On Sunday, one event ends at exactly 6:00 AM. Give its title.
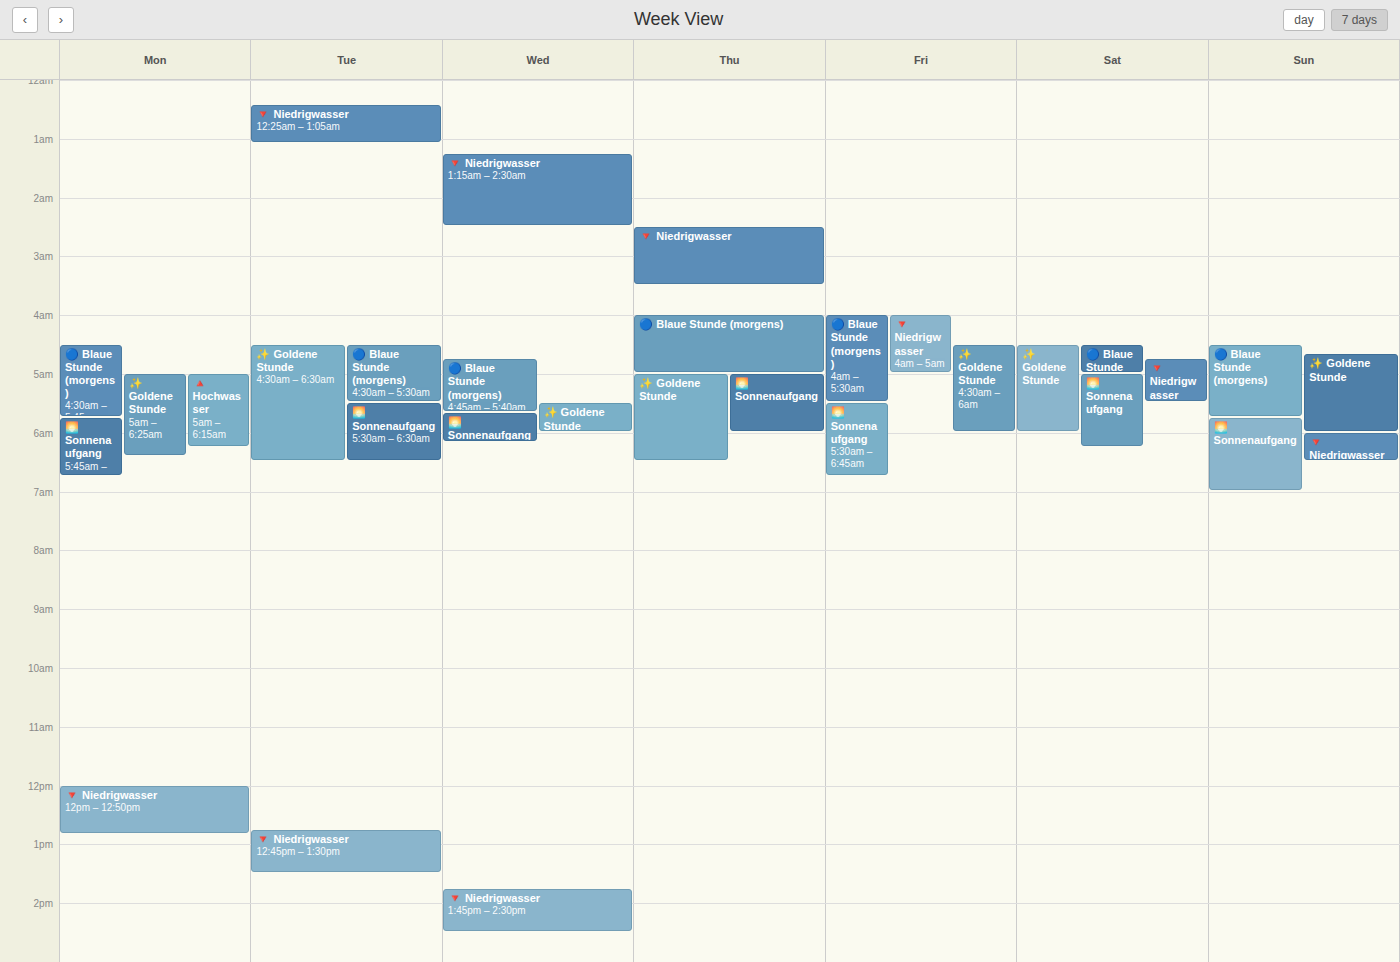
"✨ Goldene Stunde"